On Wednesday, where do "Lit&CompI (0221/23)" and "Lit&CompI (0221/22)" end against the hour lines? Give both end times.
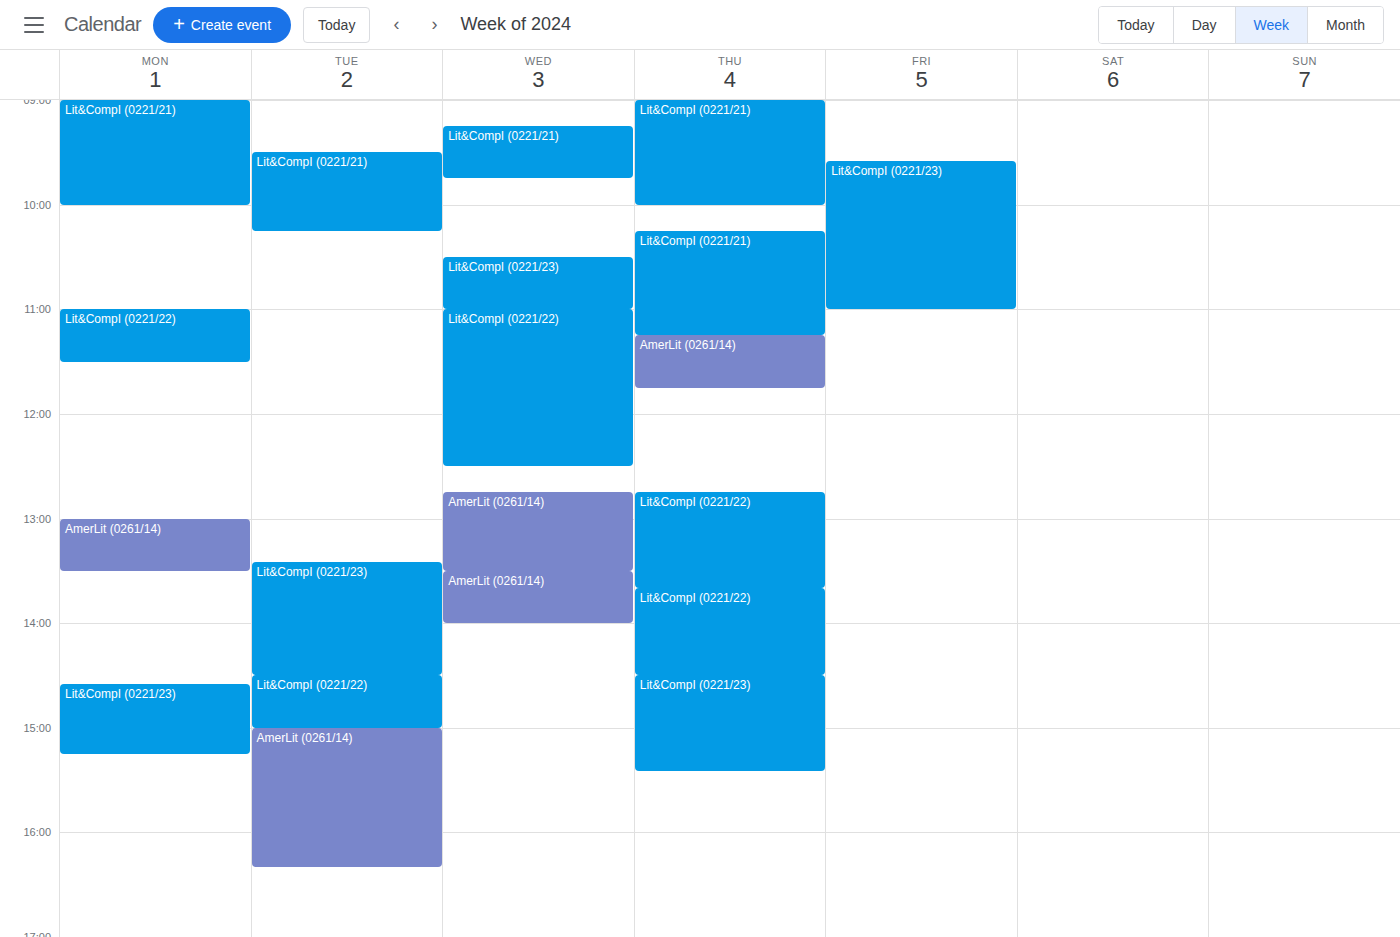
"Lit&CompI (0221/23)": 11:00 AM, exactly on the 11 AM line. "Lit&CompI (0221/22)": 12:30 PM, halfway between the 12 PM and 1 PM lines.